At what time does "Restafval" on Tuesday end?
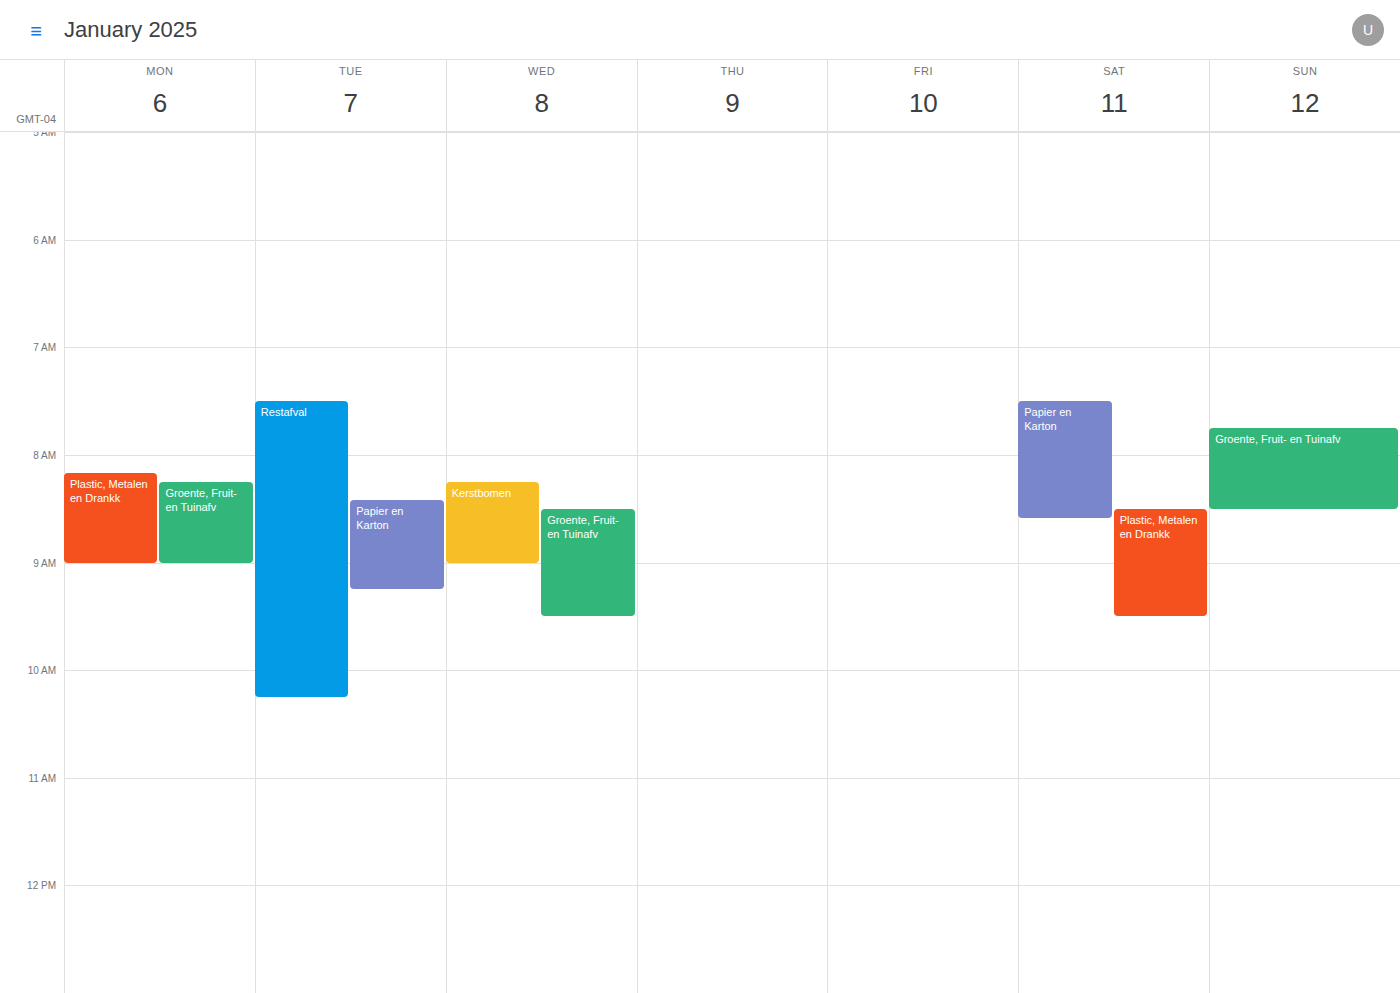
10:15 AM